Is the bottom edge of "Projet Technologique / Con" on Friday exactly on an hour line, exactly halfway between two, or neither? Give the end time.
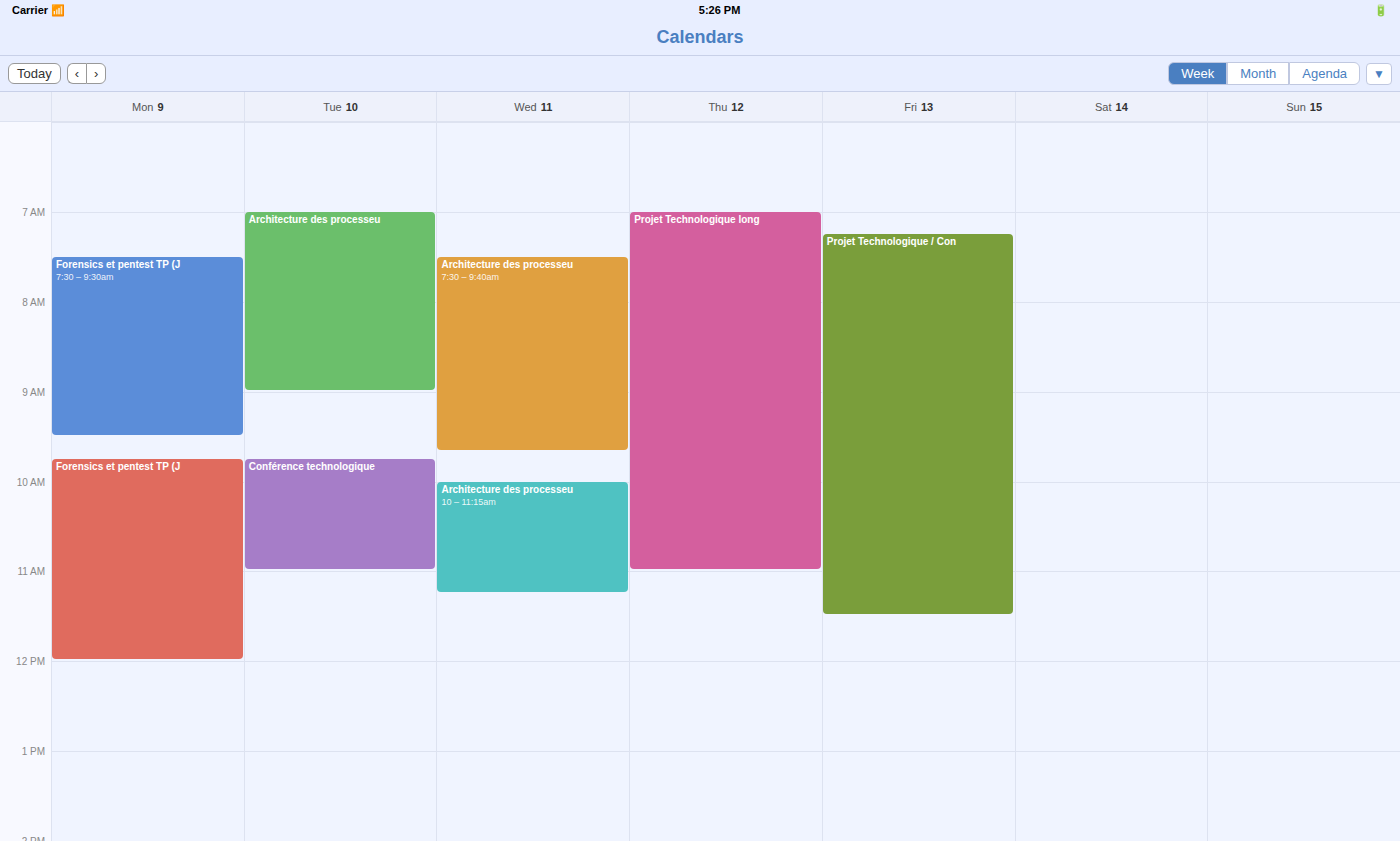
11:30 AM -- halfway between the 11 AM and 12 PM lines.